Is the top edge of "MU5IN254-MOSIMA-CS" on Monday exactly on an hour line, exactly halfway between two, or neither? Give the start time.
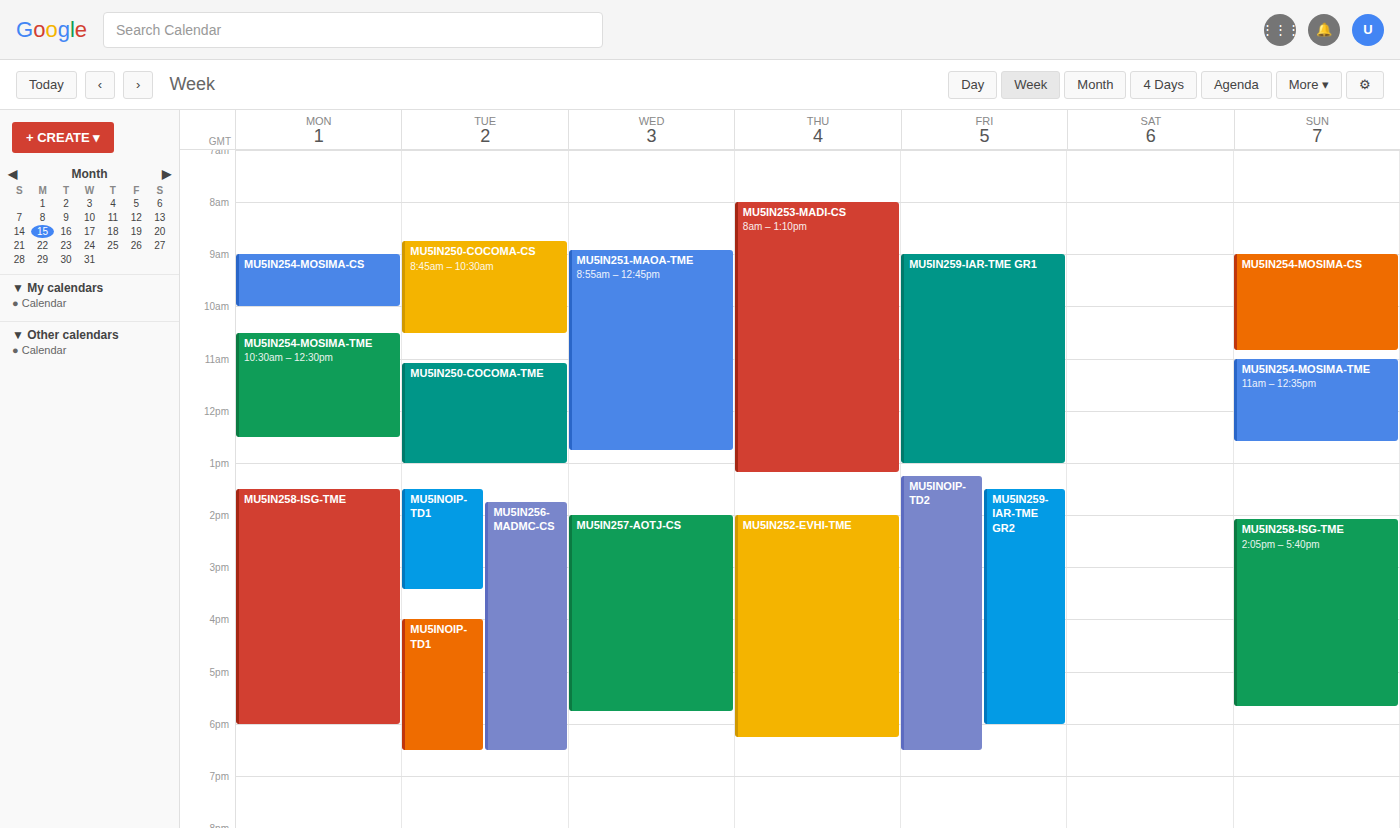
9:00 AM -- exactly on the 9 AM line.